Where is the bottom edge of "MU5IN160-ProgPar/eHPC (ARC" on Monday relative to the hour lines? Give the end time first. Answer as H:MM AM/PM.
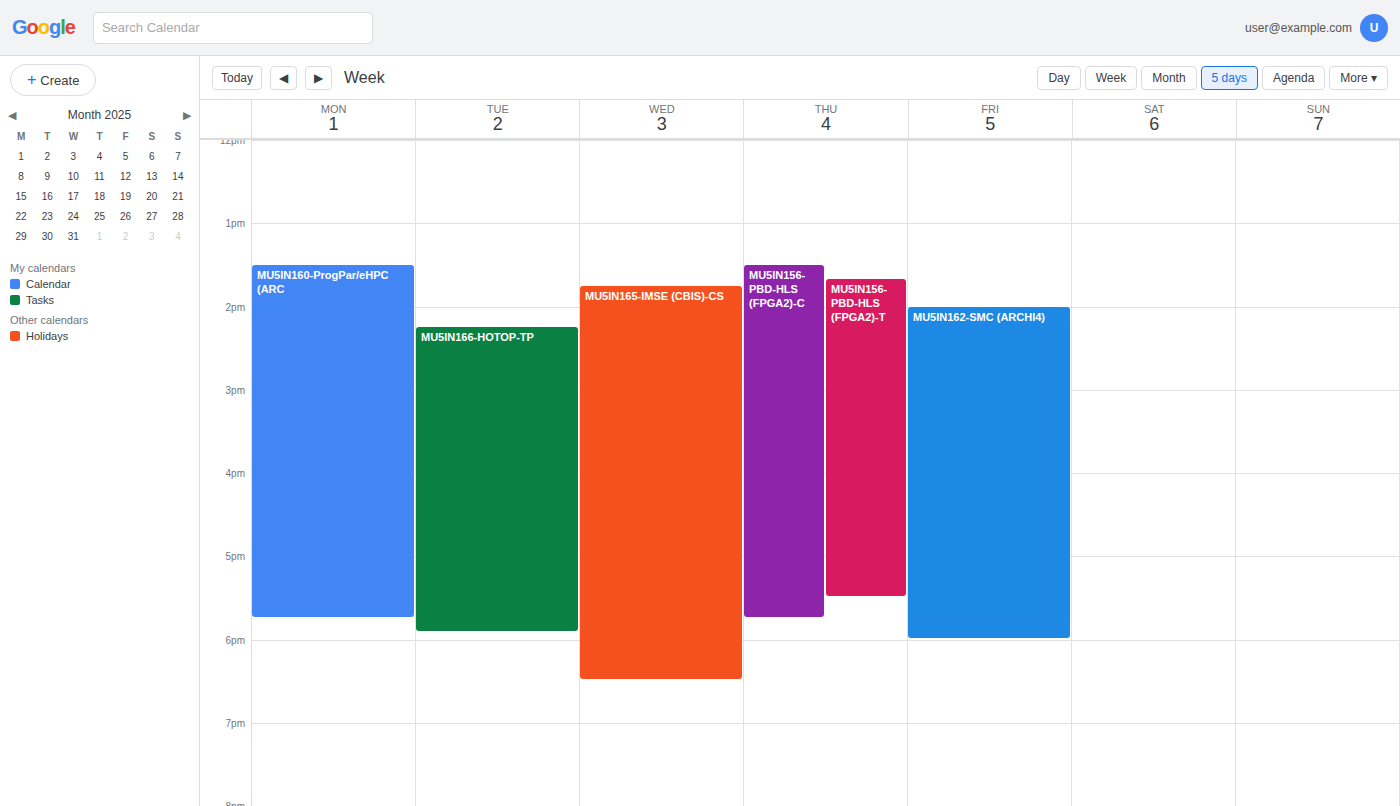
5:45 PM -- neither: three quarters of the way from the 5 PM line to the 6 PM line.